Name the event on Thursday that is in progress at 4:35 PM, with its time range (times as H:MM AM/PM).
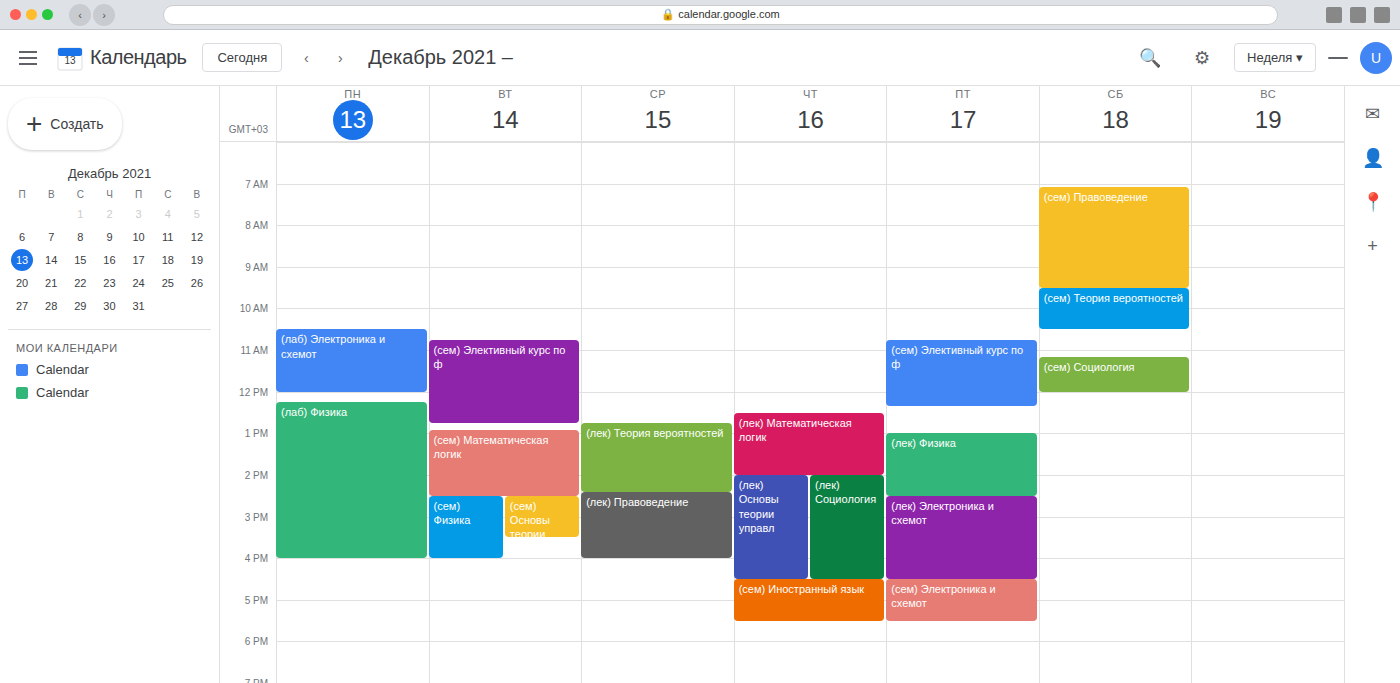
"(сем) Иностранный язык", 4:30 PM to 5:30 PM